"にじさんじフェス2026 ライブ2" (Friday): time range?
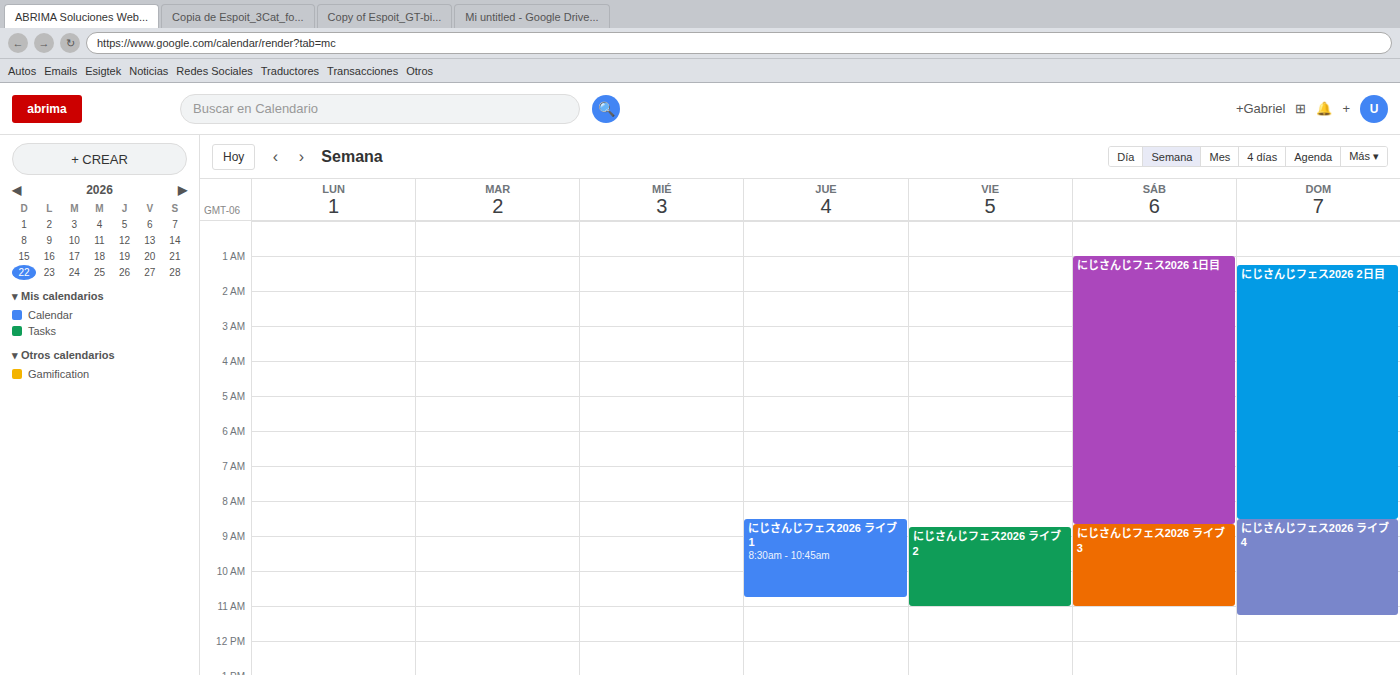
8:45 AM to 11:00 AM